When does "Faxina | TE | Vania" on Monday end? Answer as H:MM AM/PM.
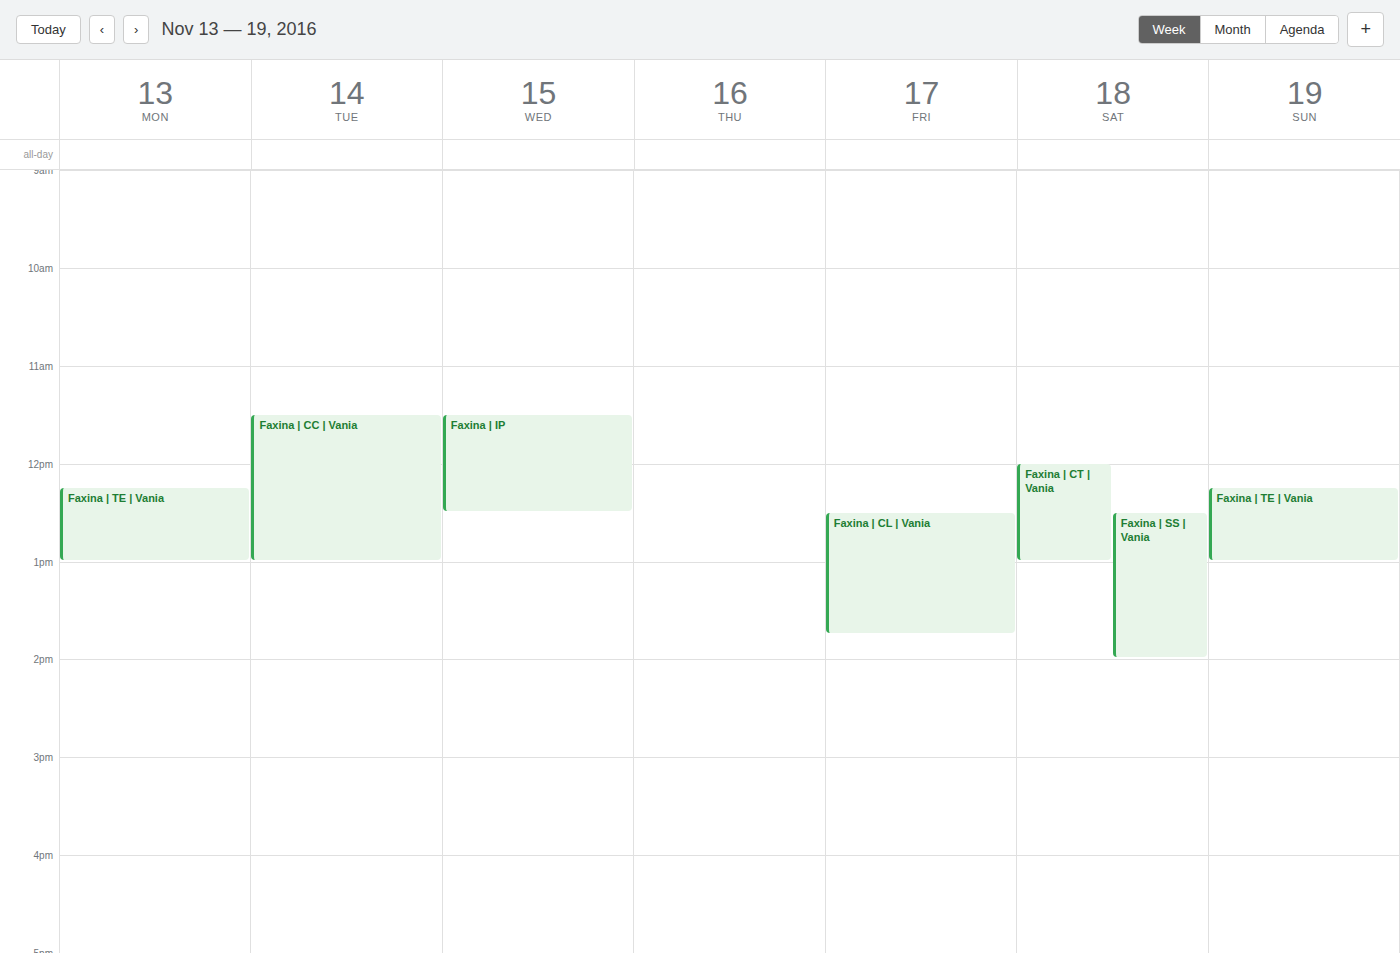
1:00 PM